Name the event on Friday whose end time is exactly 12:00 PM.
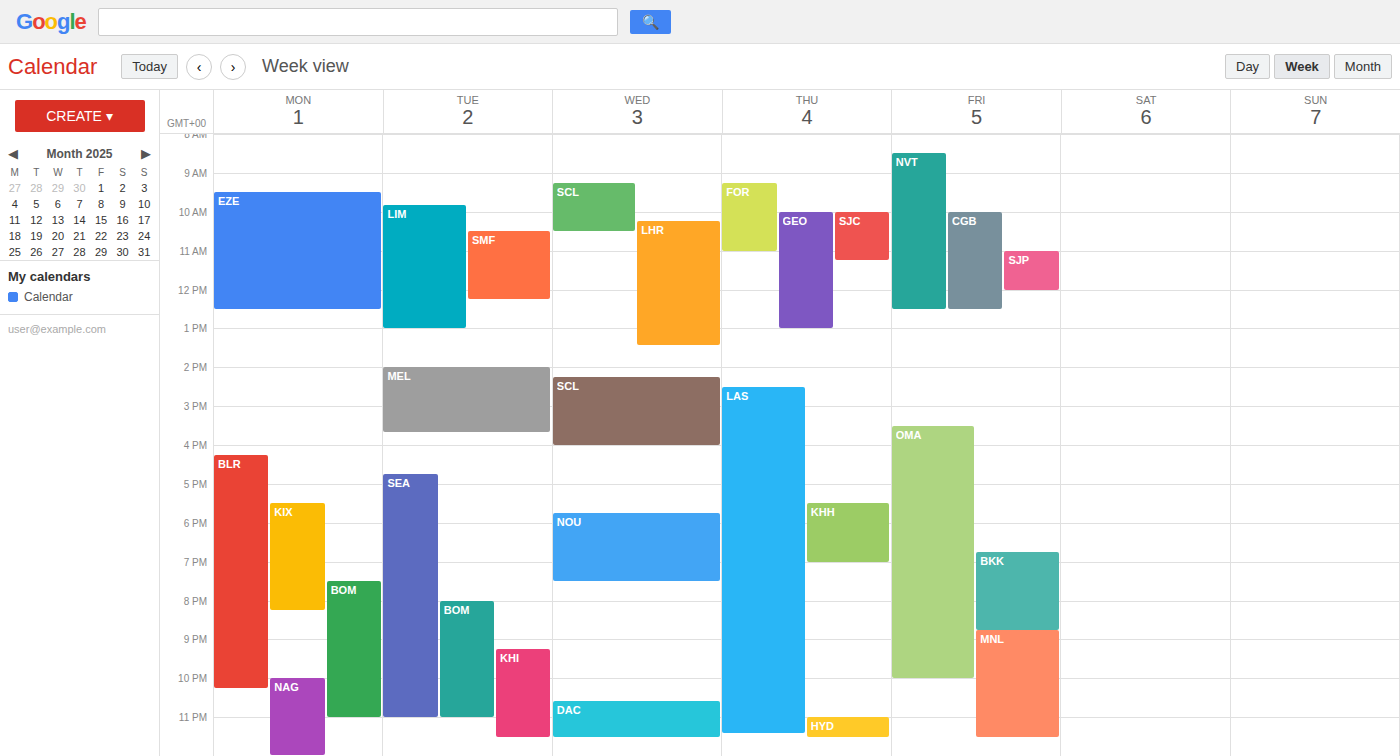
"SJP"